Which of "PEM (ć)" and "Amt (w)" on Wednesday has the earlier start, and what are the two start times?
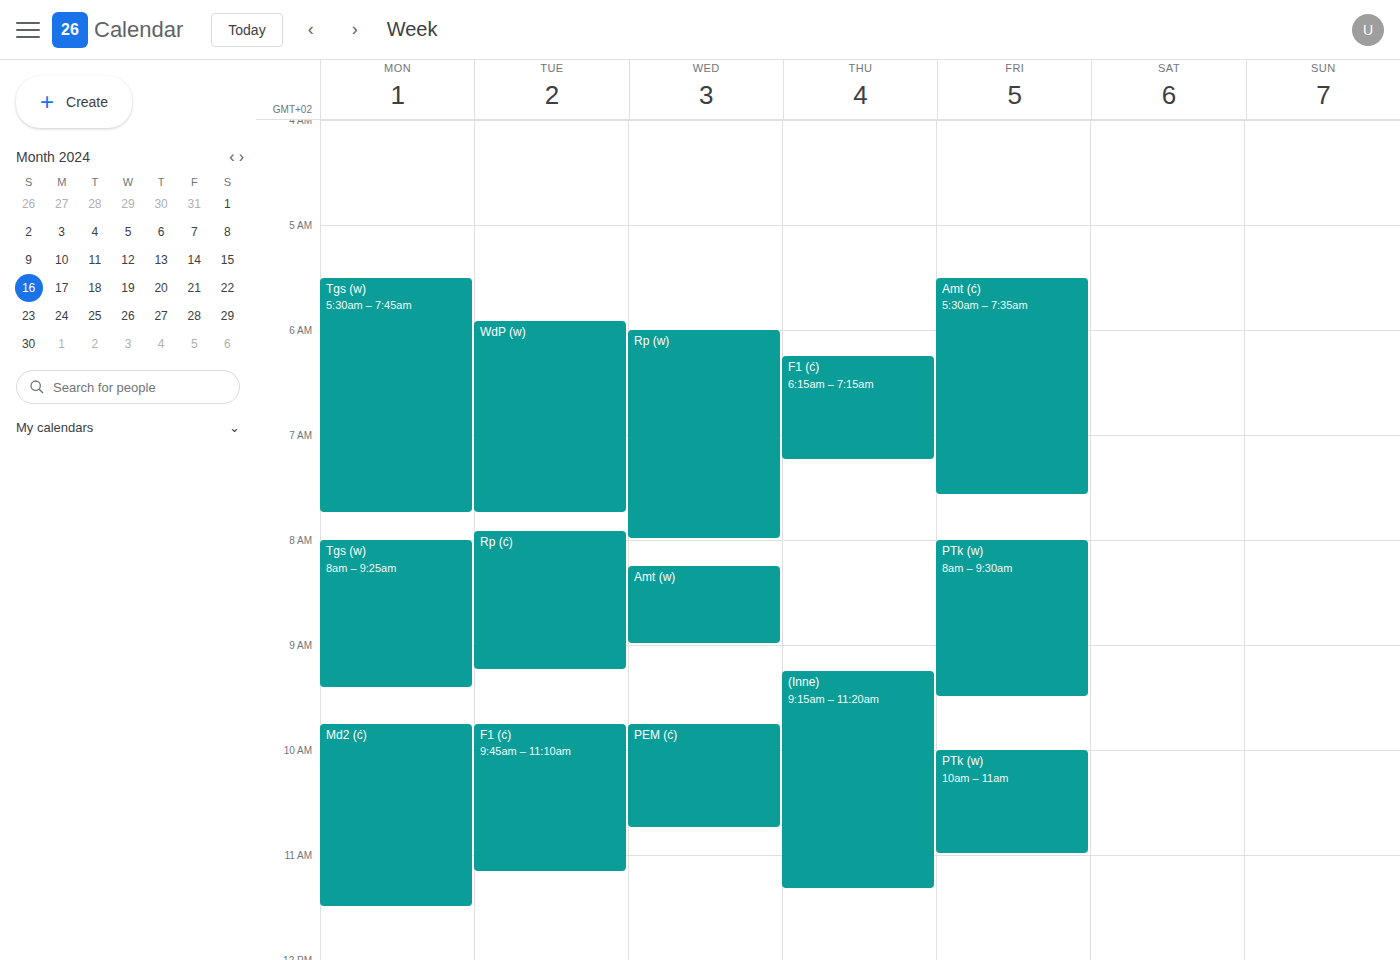
"Amt (w)" 8:15 AM; "PEM (ć)" 9:45 AM.